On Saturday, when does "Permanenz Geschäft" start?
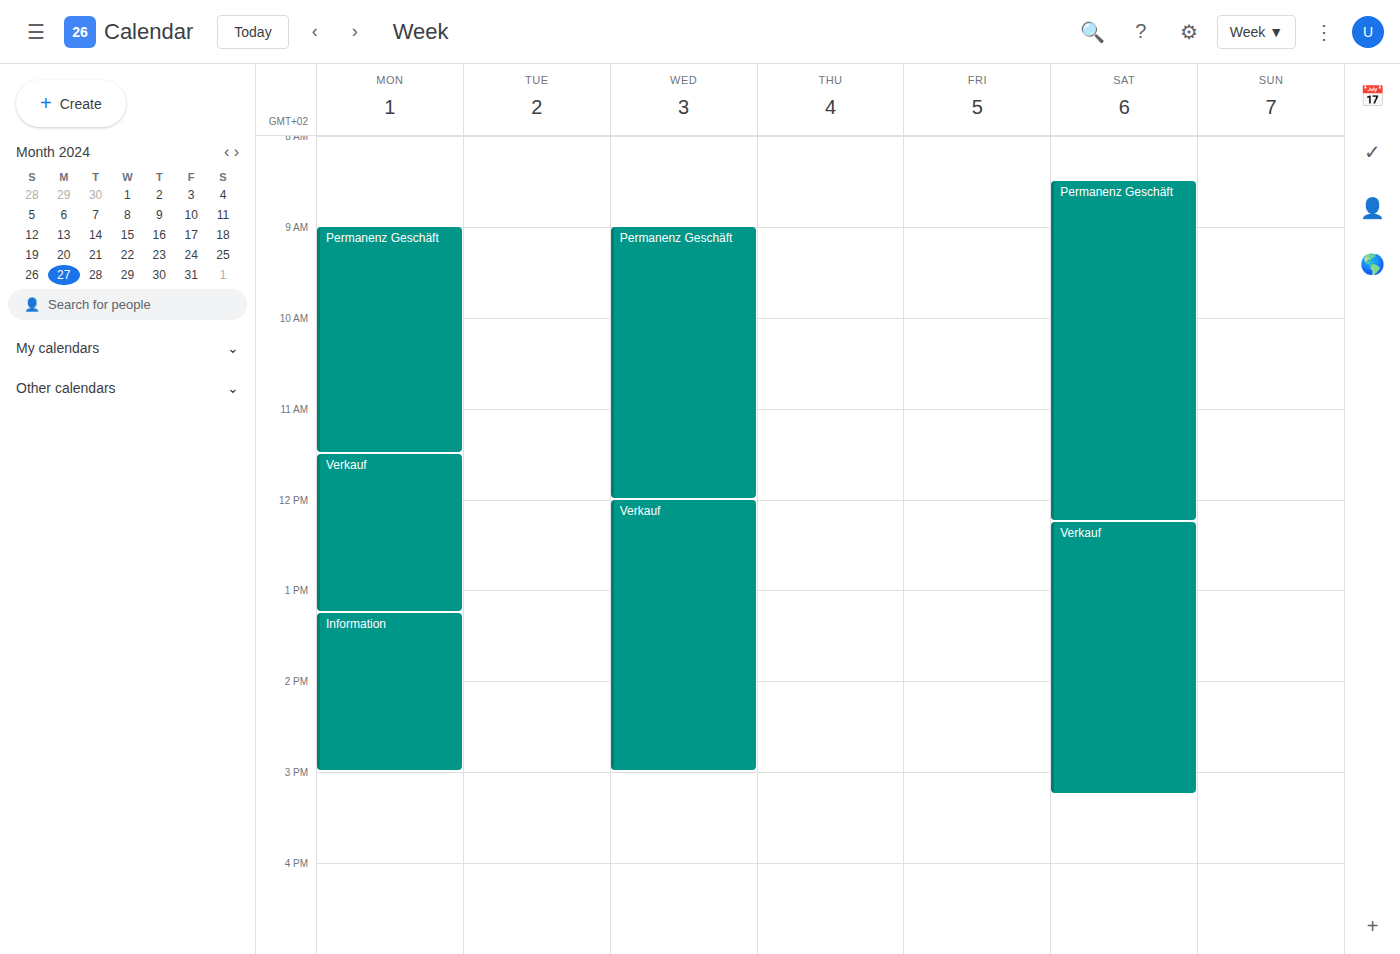
8:30 AM